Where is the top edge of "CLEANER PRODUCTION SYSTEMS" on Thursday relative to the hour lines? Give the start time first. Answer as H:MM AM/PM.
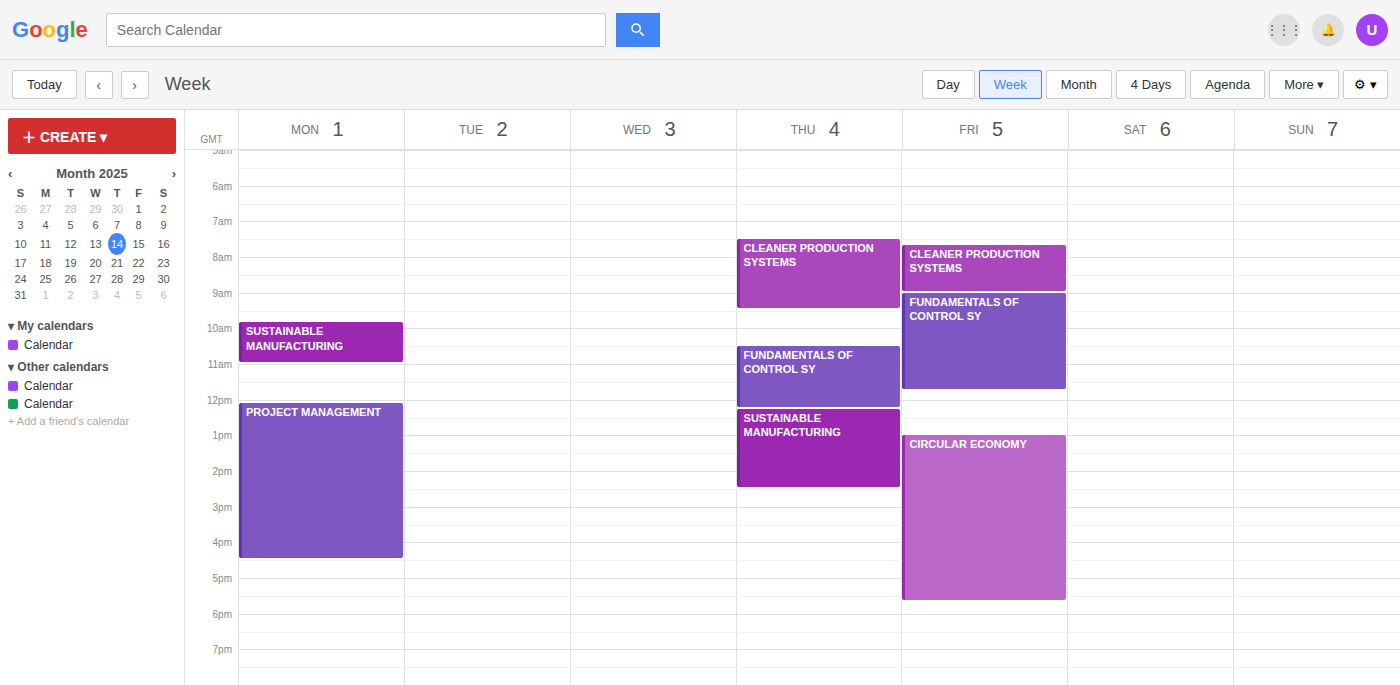
7:30 AM -- halfway between the 7 AM and 8 AM lines.